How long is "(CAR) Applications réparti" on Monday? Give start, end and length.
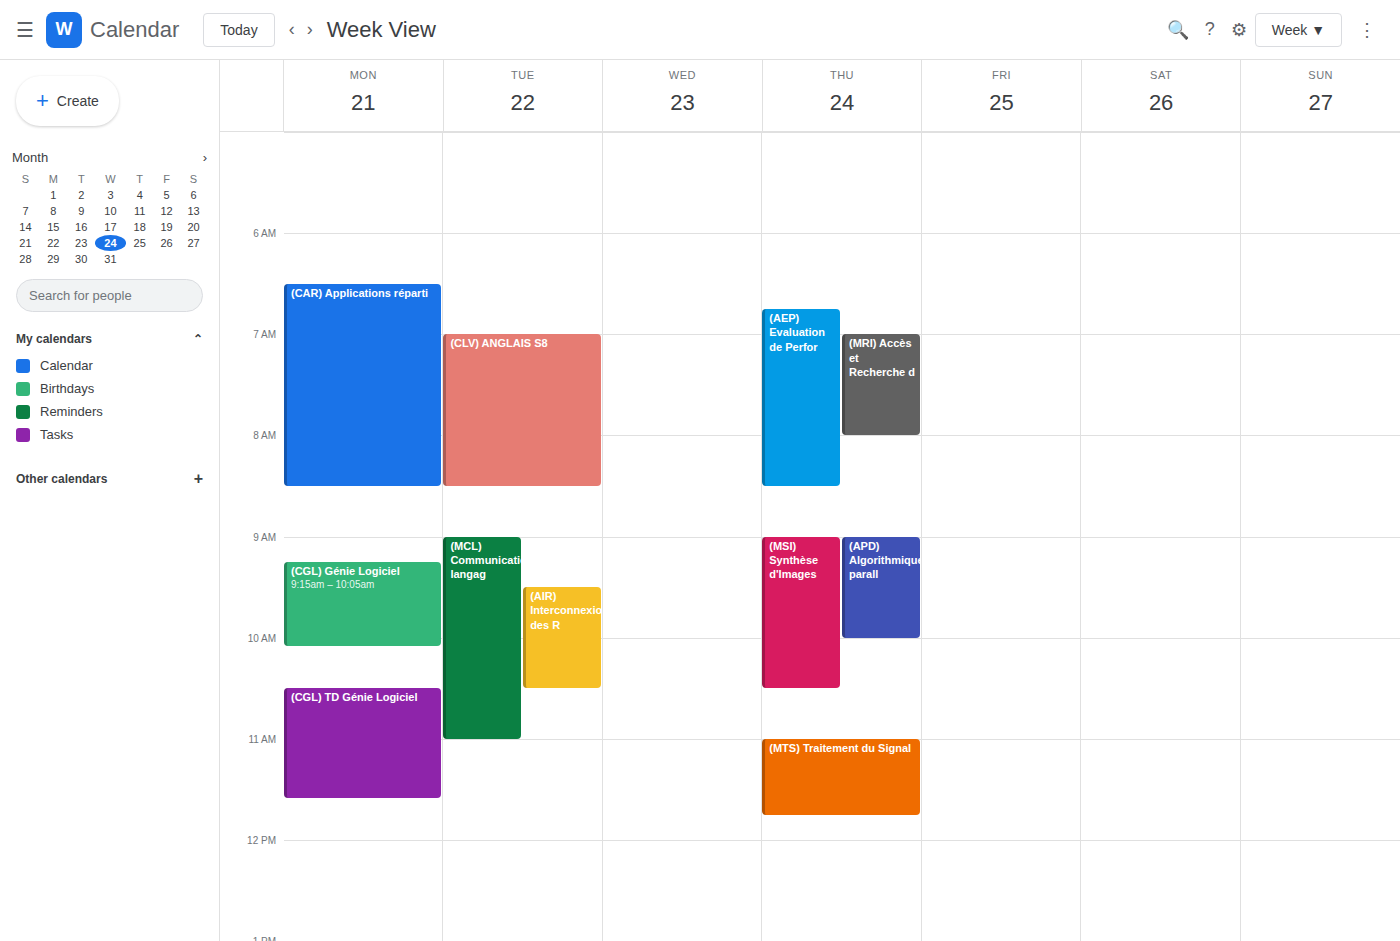
6:30 AM to 8:30 AM, 2 hours